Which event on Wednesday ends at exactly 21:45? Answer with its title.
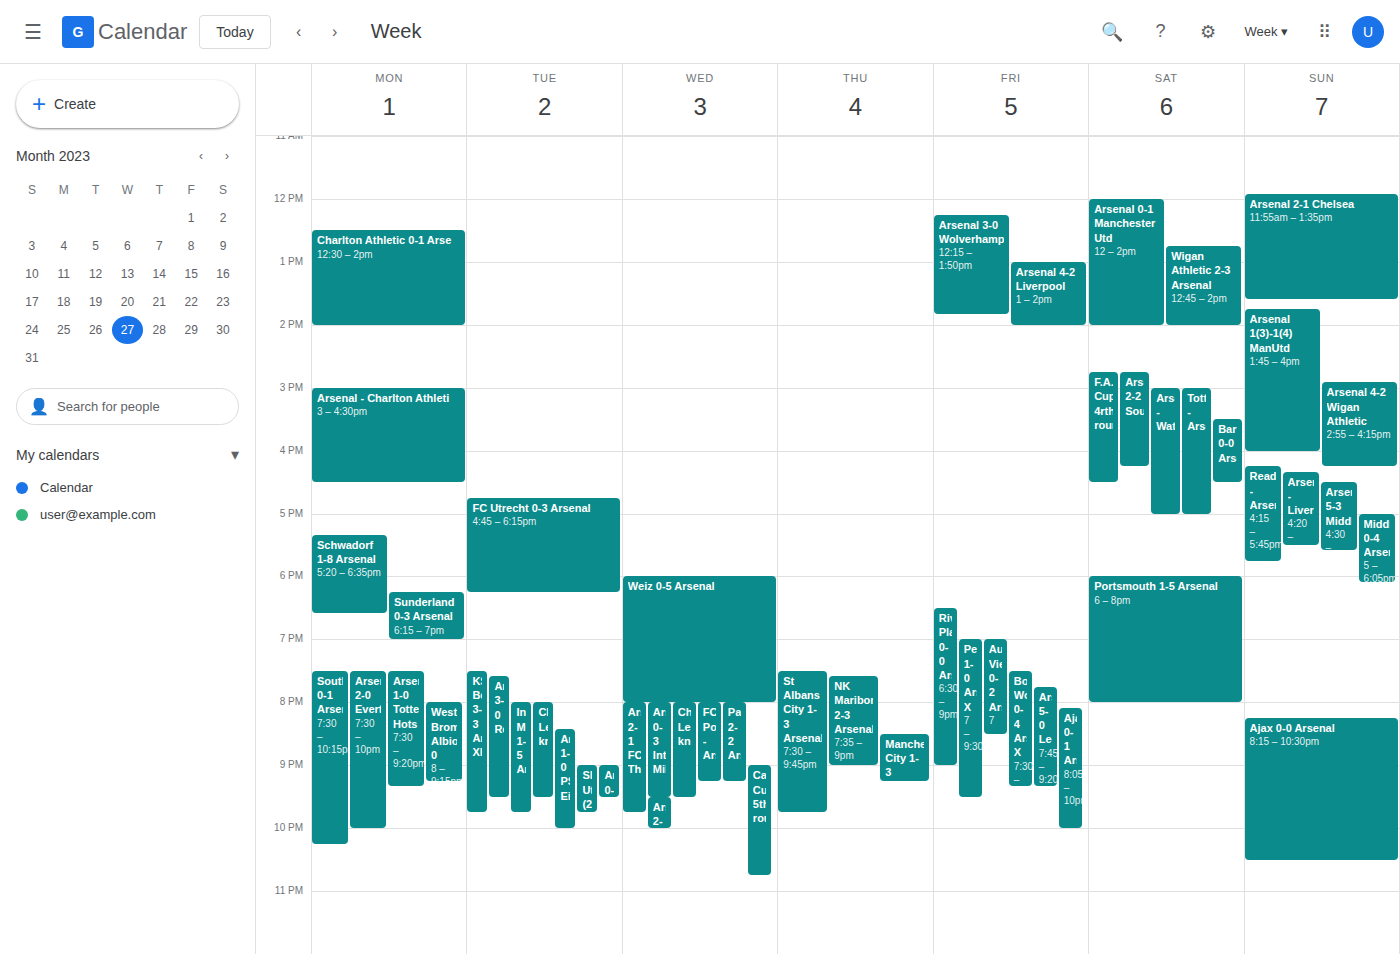
"Arsenal 2-1 FC Thun"